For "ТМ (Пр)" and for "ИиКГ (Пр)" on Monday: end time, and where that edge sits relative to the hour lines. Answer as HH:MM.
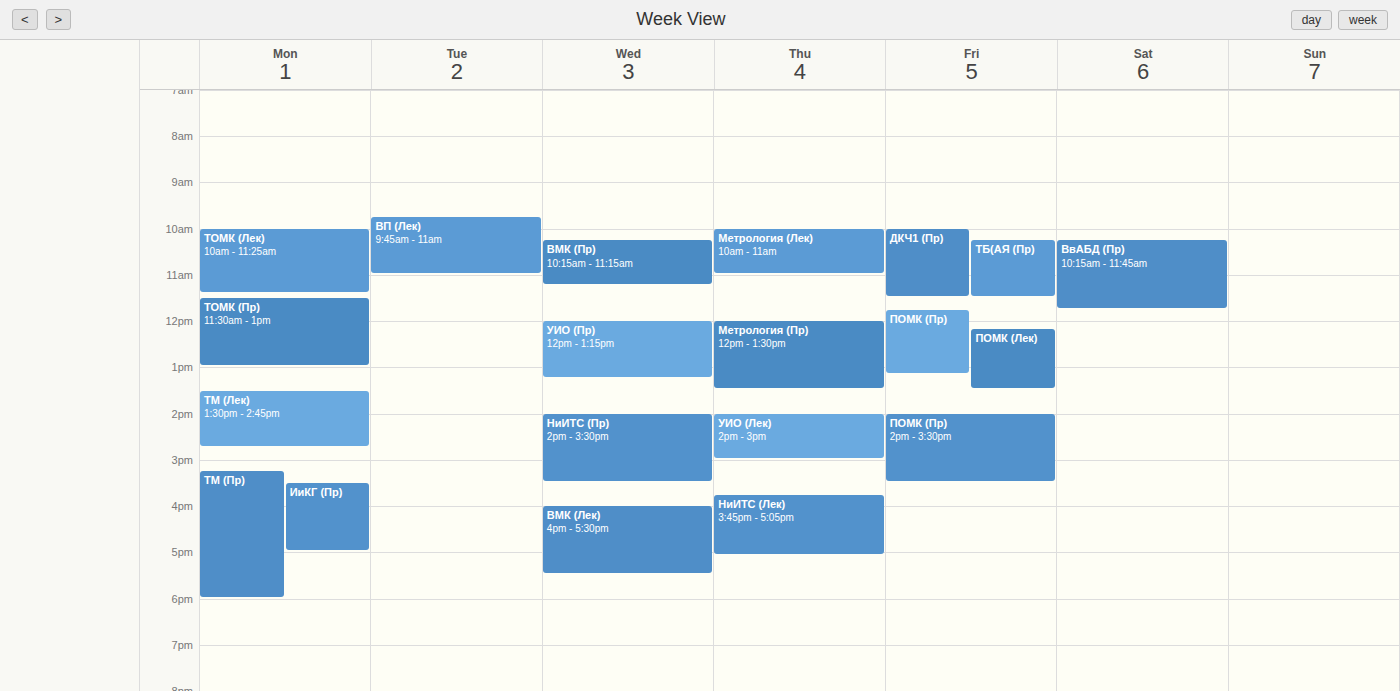
"ТМ (Пр)": 18:00, exactly on the 18:00 line. "ИиКГ (Пр)": 17:00, exactly on the 17:00 line.